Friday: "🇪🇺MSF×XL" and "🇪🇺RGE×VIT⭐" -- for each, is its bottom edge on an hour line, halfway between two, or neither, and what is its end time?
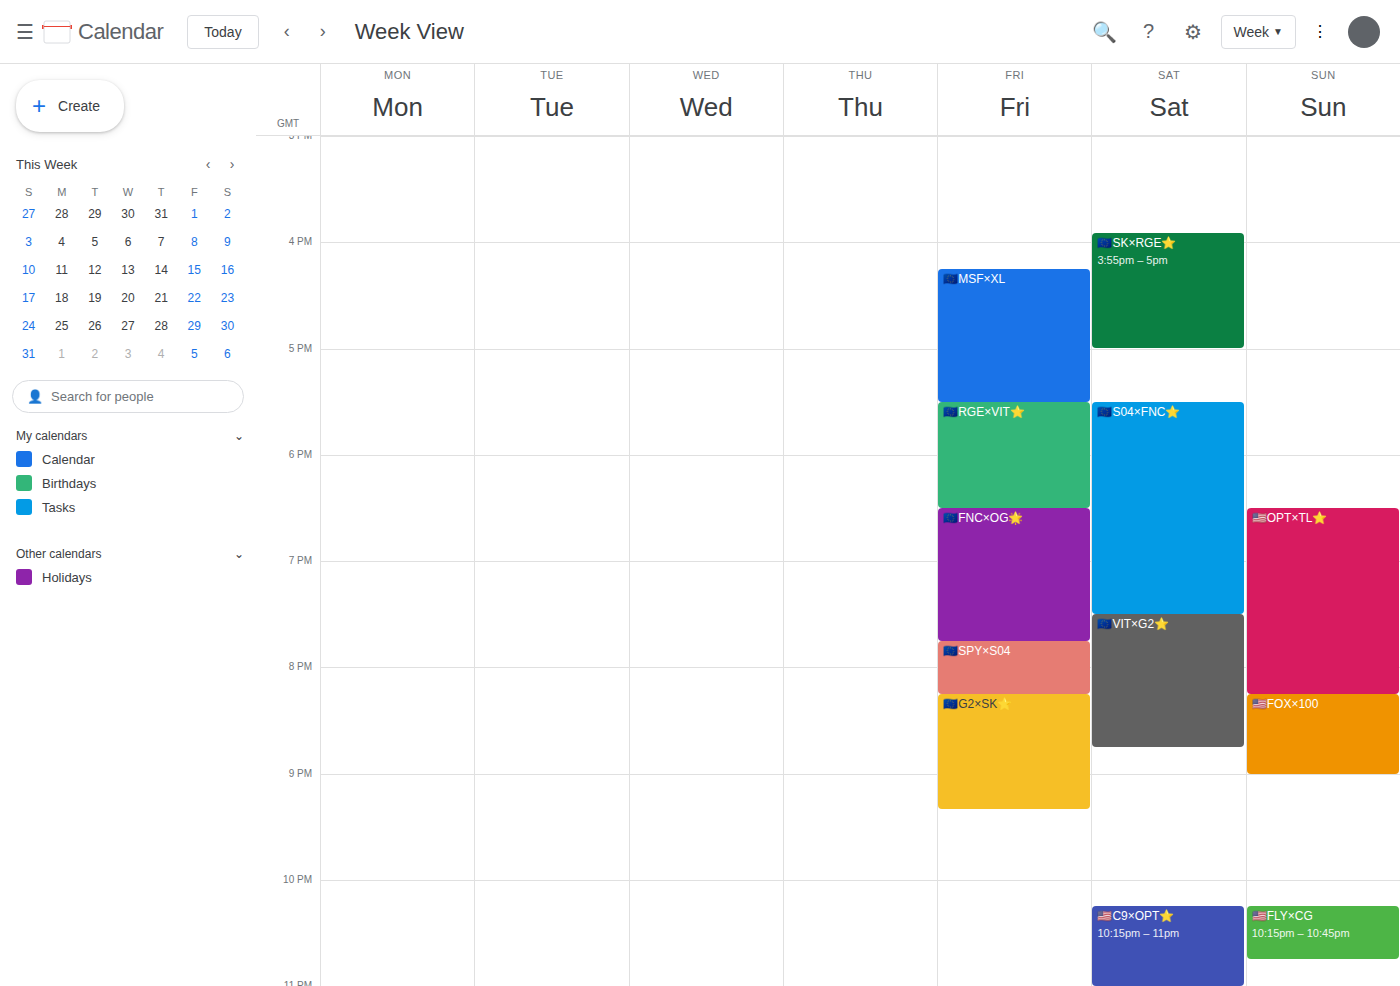
"🇪🇺MSF×XL": 5:30 PM, halfway between the 5 PM and 6 PM lines. "🇪🇺RGE×VIT⭐": 6:30 PM, halfway between the 6 PM and 7 PM lines.